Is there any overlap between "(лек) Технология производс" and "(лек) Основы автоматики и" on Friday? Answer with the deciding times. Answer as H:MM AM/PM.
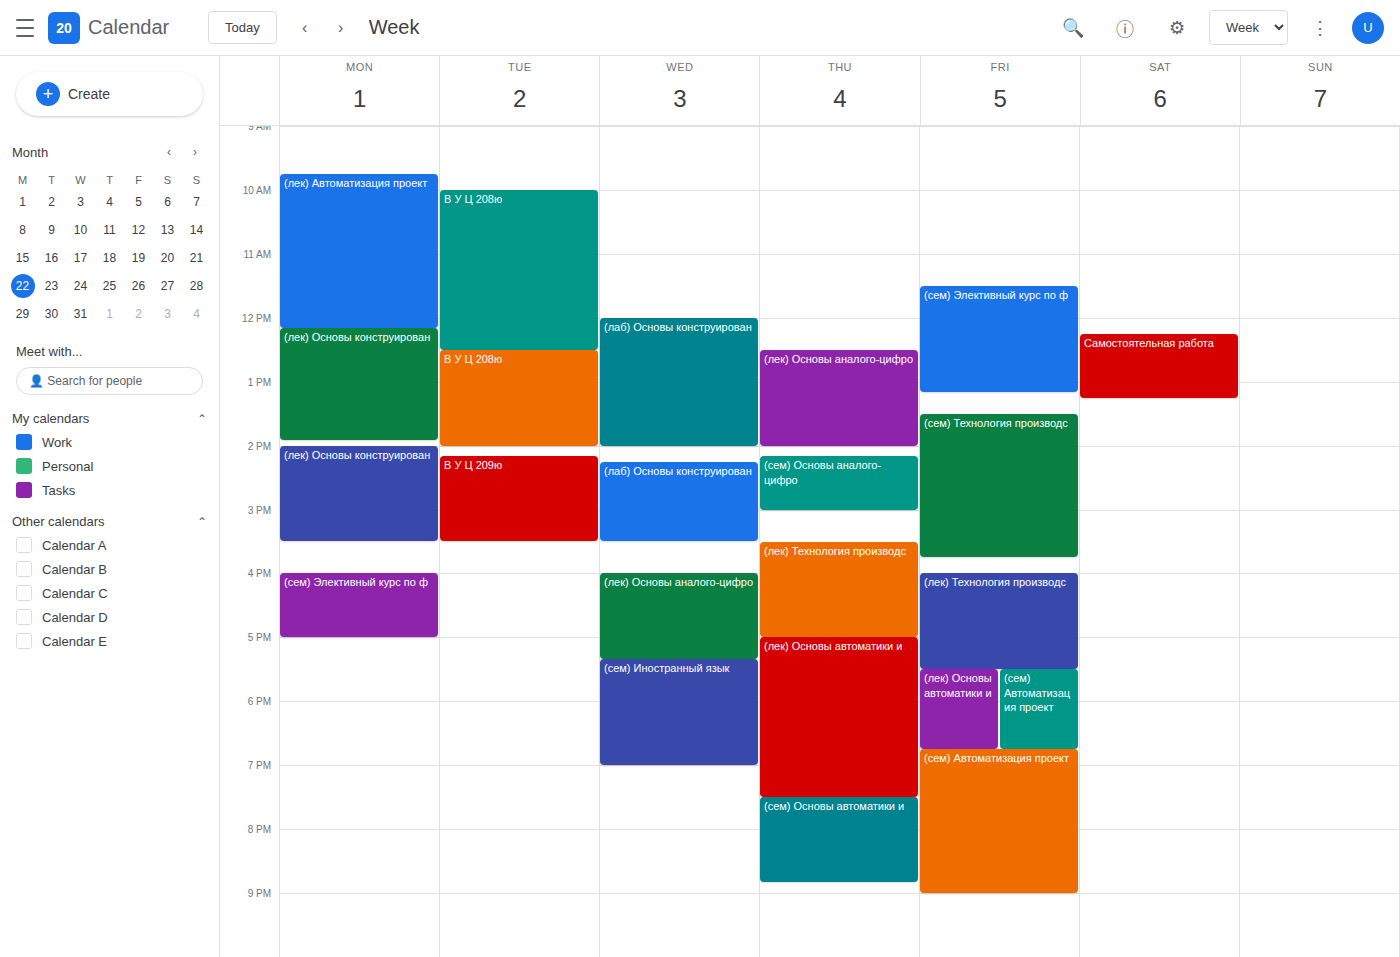
"(лек) Технология производс" ends at 5:30 PM, exactly when "(лек) Основы автоматики и" starts -- they touch but do not overlap.